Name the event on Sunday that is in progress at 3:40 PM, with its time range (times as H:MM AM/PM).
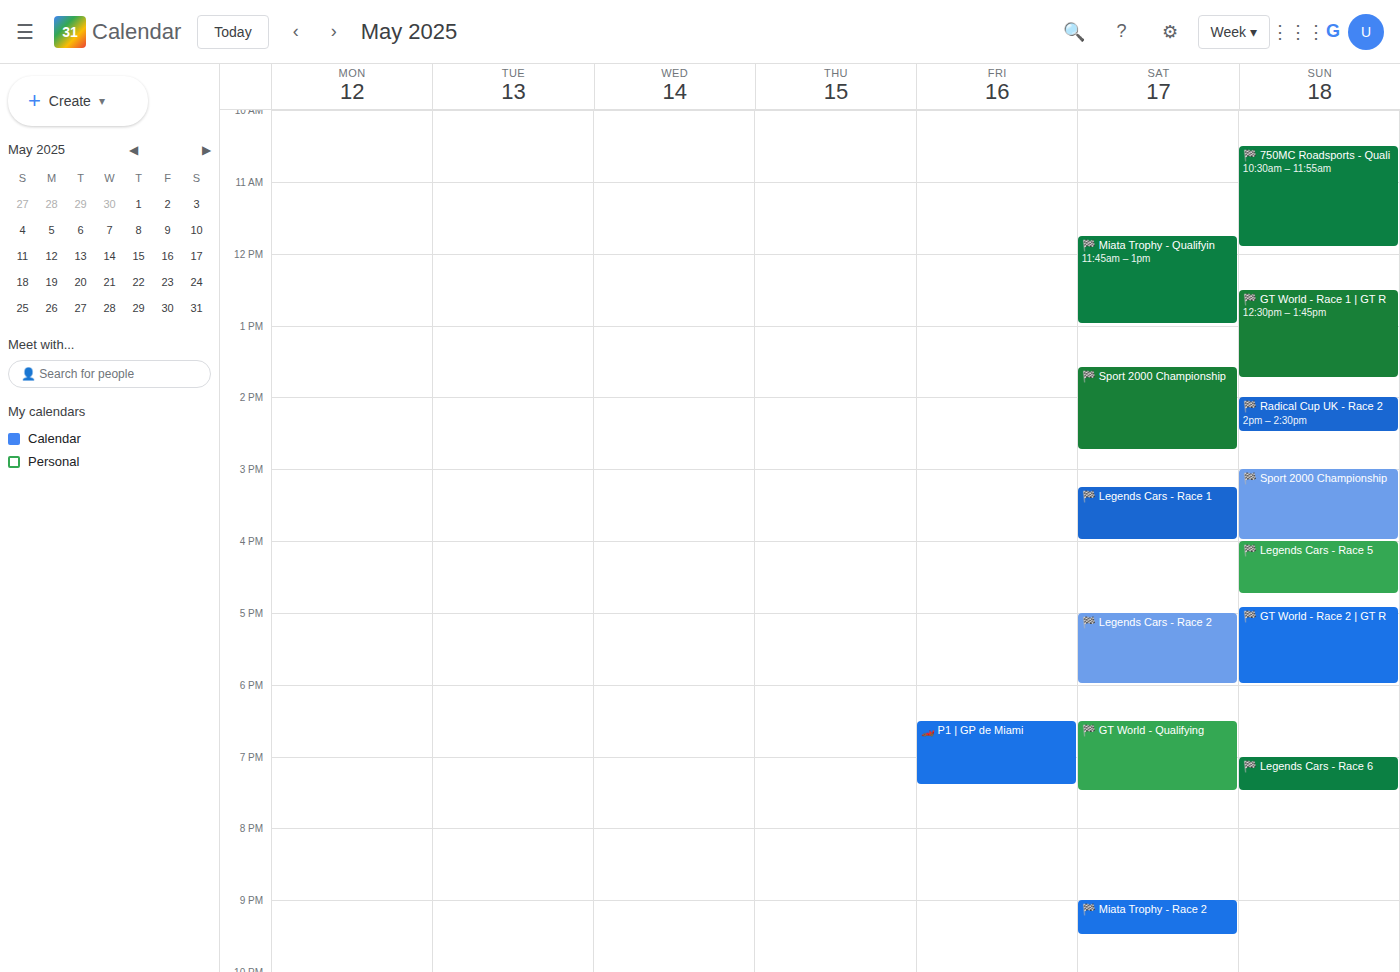
"🏁 Sport 2000 Championship", 3:00 PM to 4:00 PM